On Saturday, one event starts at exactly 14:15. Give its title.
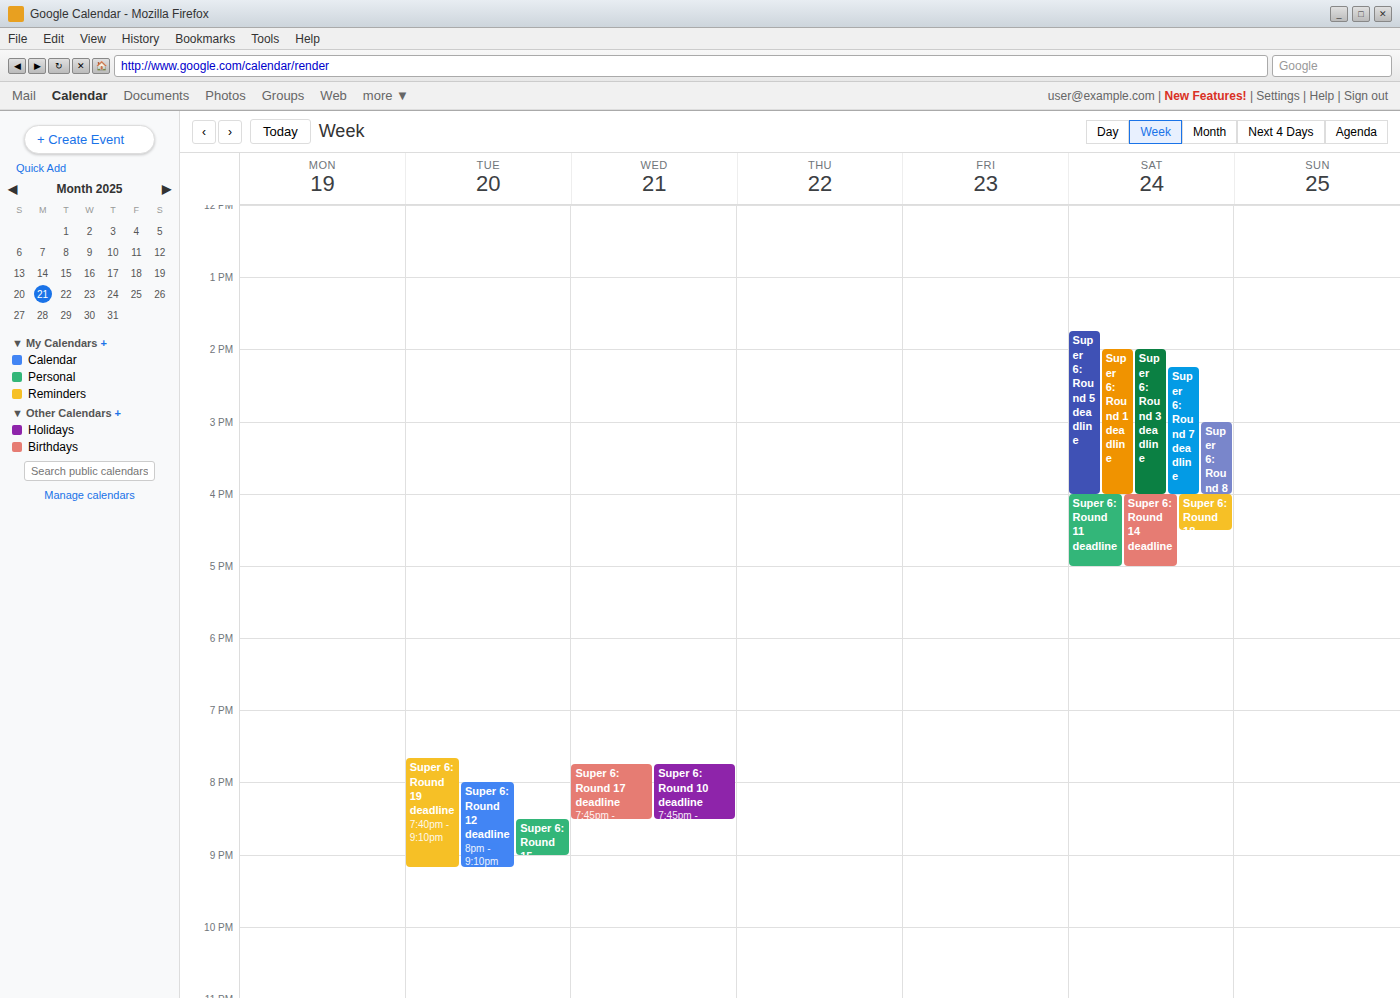
"Super 6: Round 7 deadline"